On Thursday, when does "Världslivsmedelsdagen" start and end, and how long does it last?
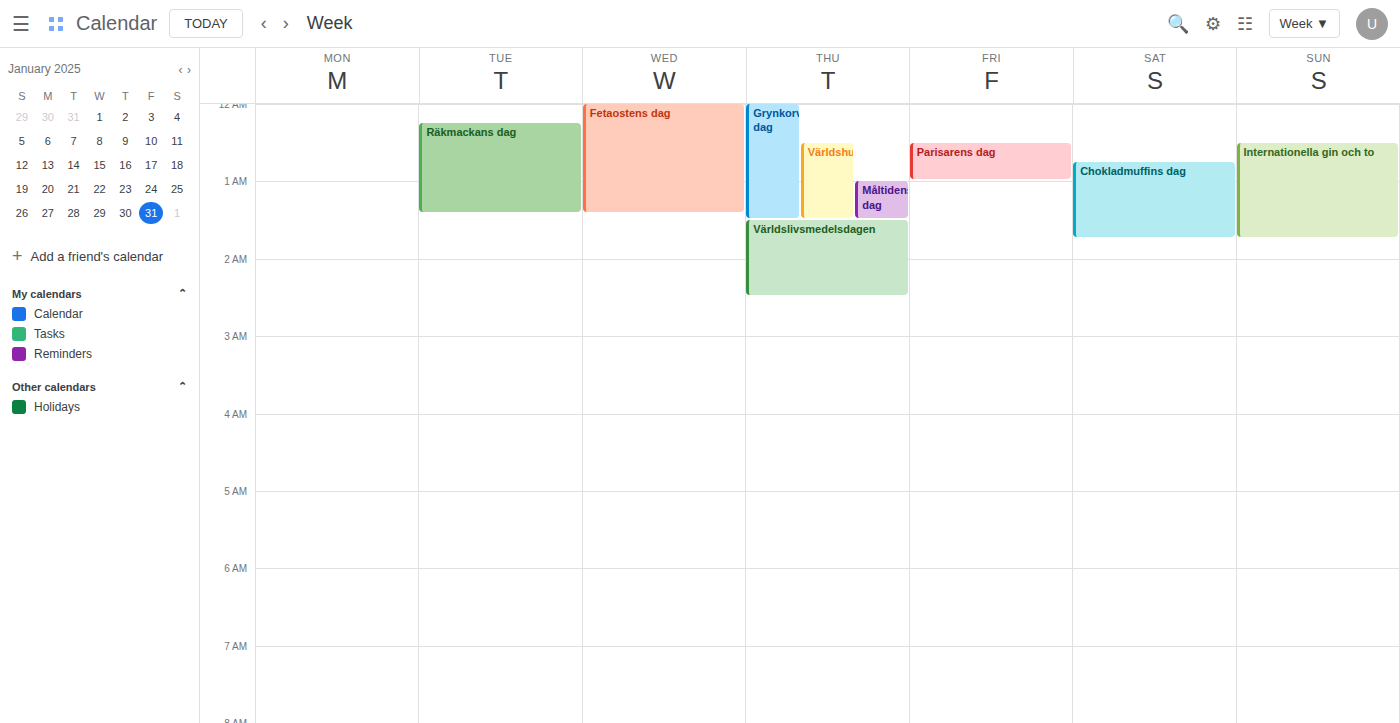
1:30 AM to 2:30 AM, 1 hour